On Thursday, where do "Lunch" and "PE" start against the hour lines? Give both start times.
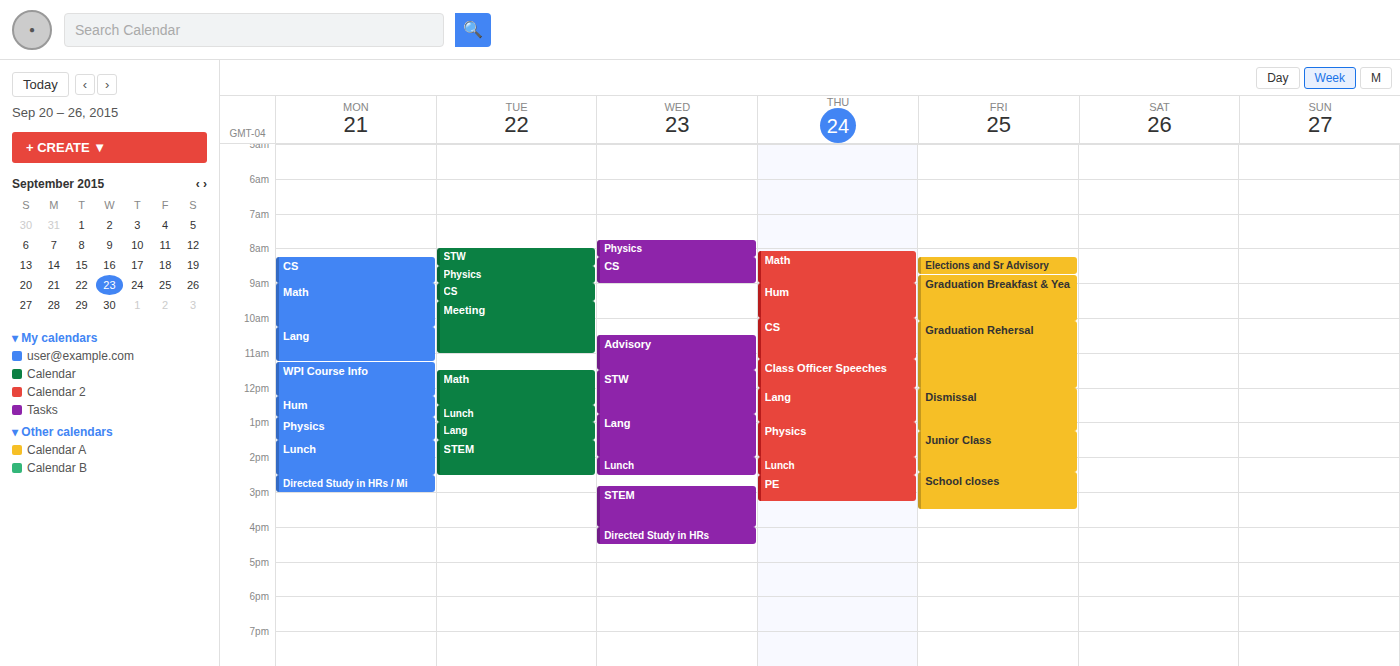
"Lunch": 2:00 PM, exactly on the 2 PM line. "PE": 2:30 PM, halfway between the 2 PM and 3 PM lines.